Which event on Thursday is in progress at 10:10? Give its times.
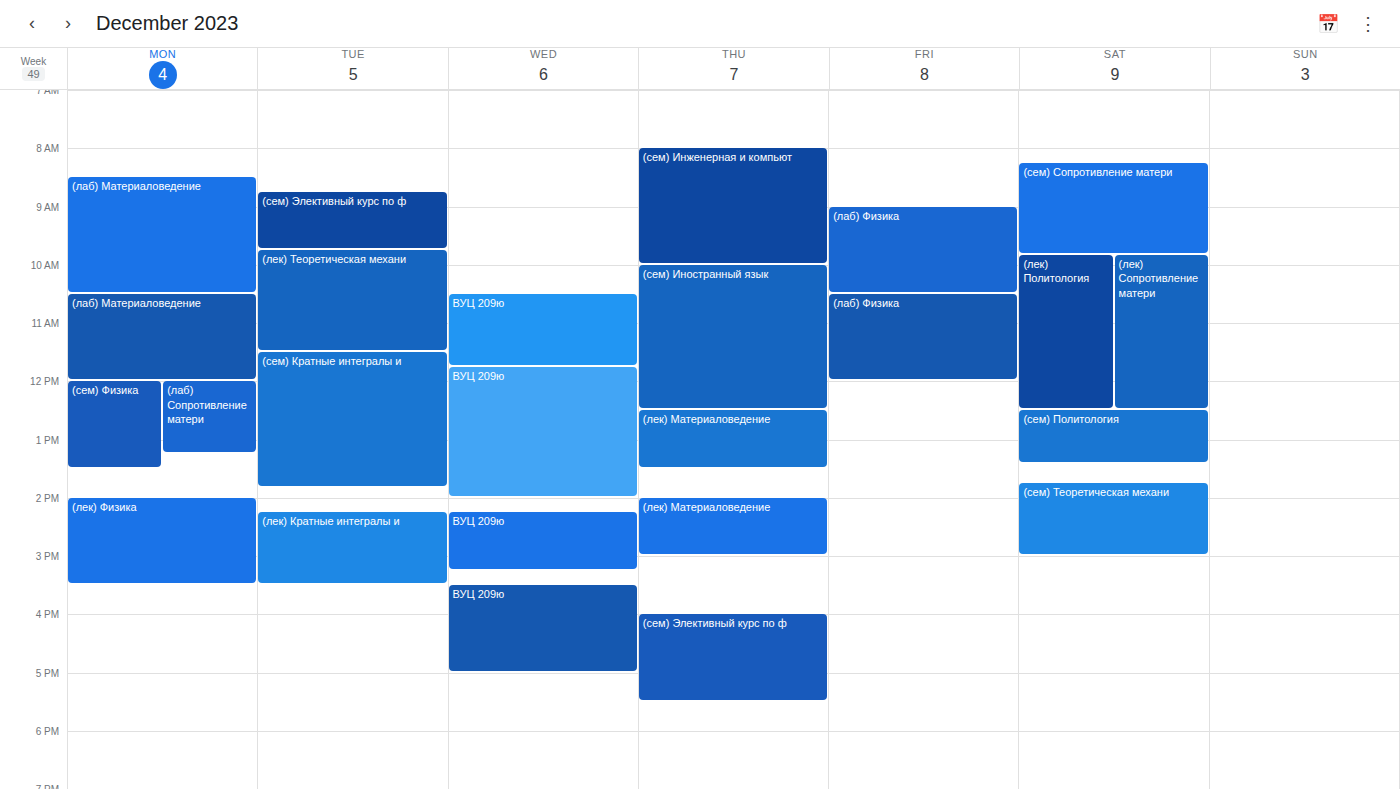
"(сем) Иностранный язык", 10:00 to 12:30